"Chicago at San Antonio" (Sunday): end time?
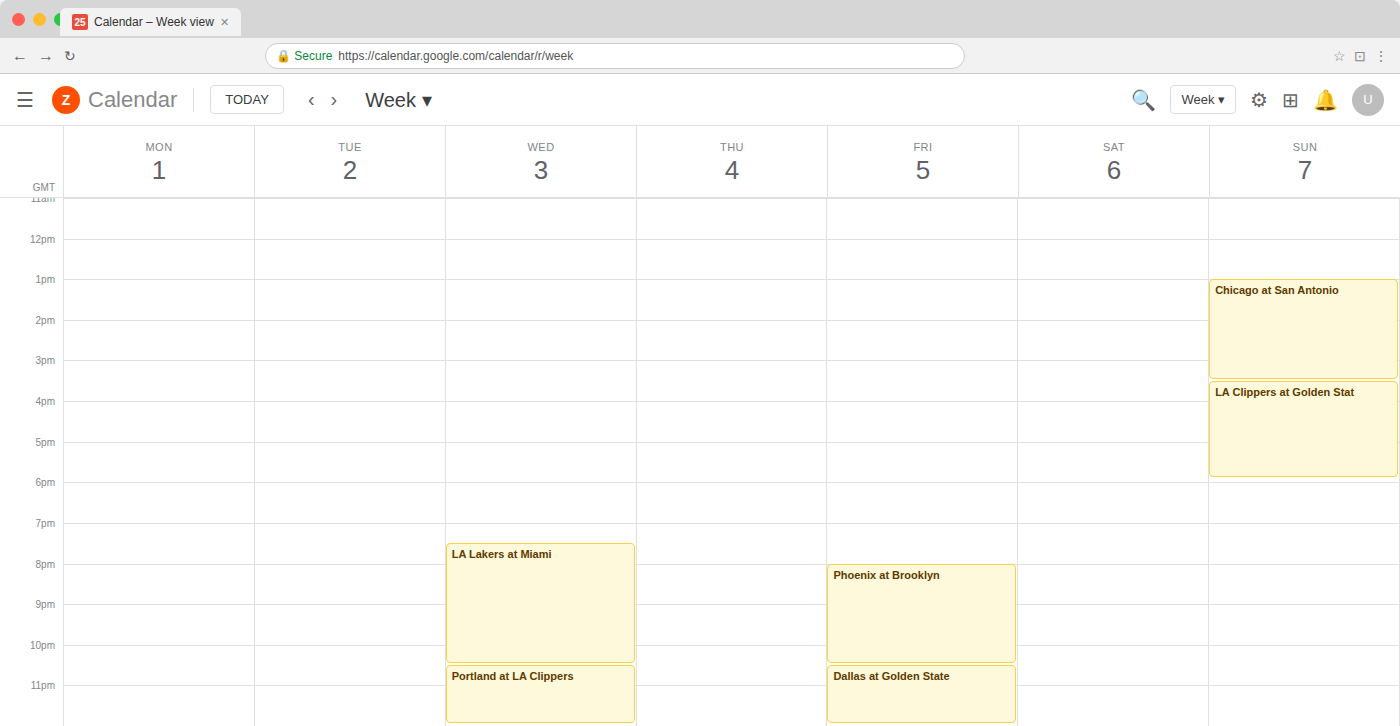
3:30 PM